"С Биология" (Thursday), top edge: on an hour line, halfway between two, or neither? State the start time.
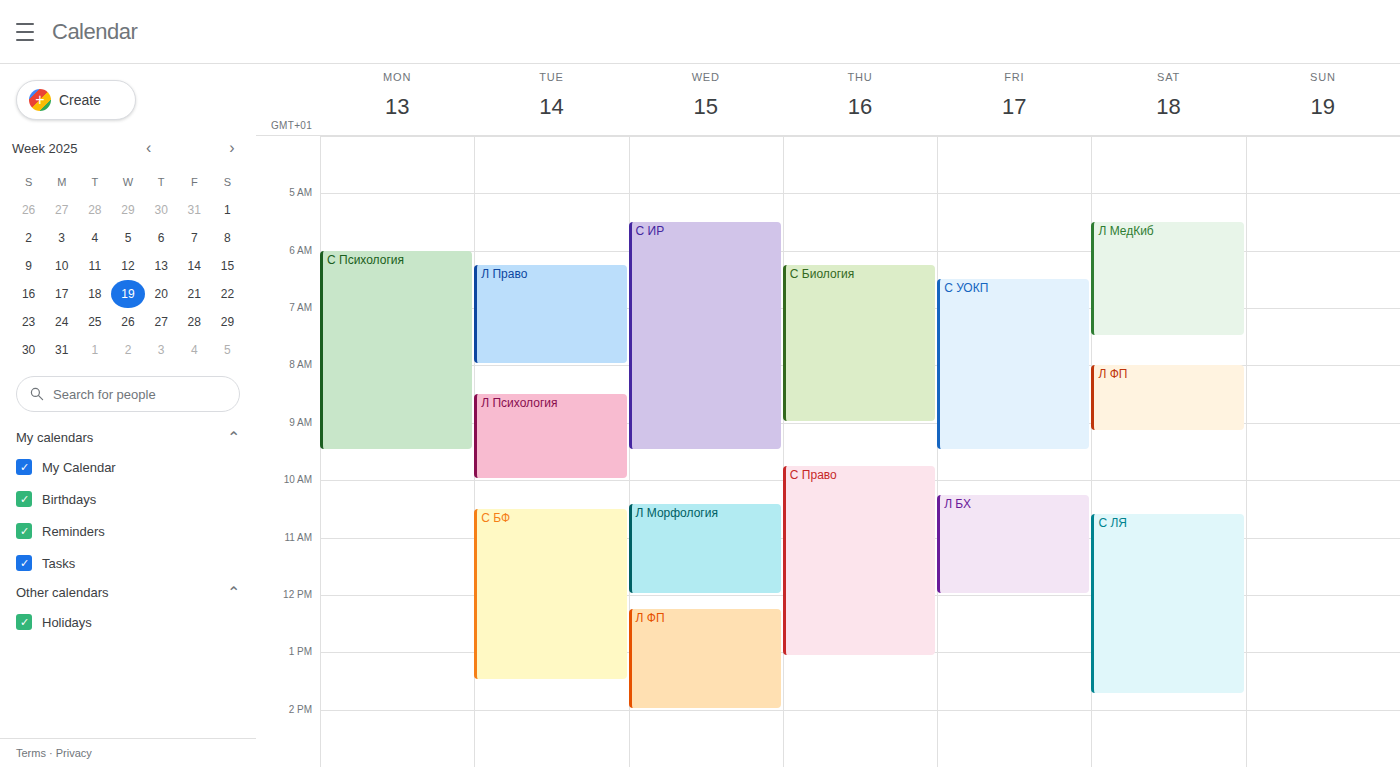
6:15 AM -- neither: a quarter of the way from the 6 AM line to the 7 AM line.